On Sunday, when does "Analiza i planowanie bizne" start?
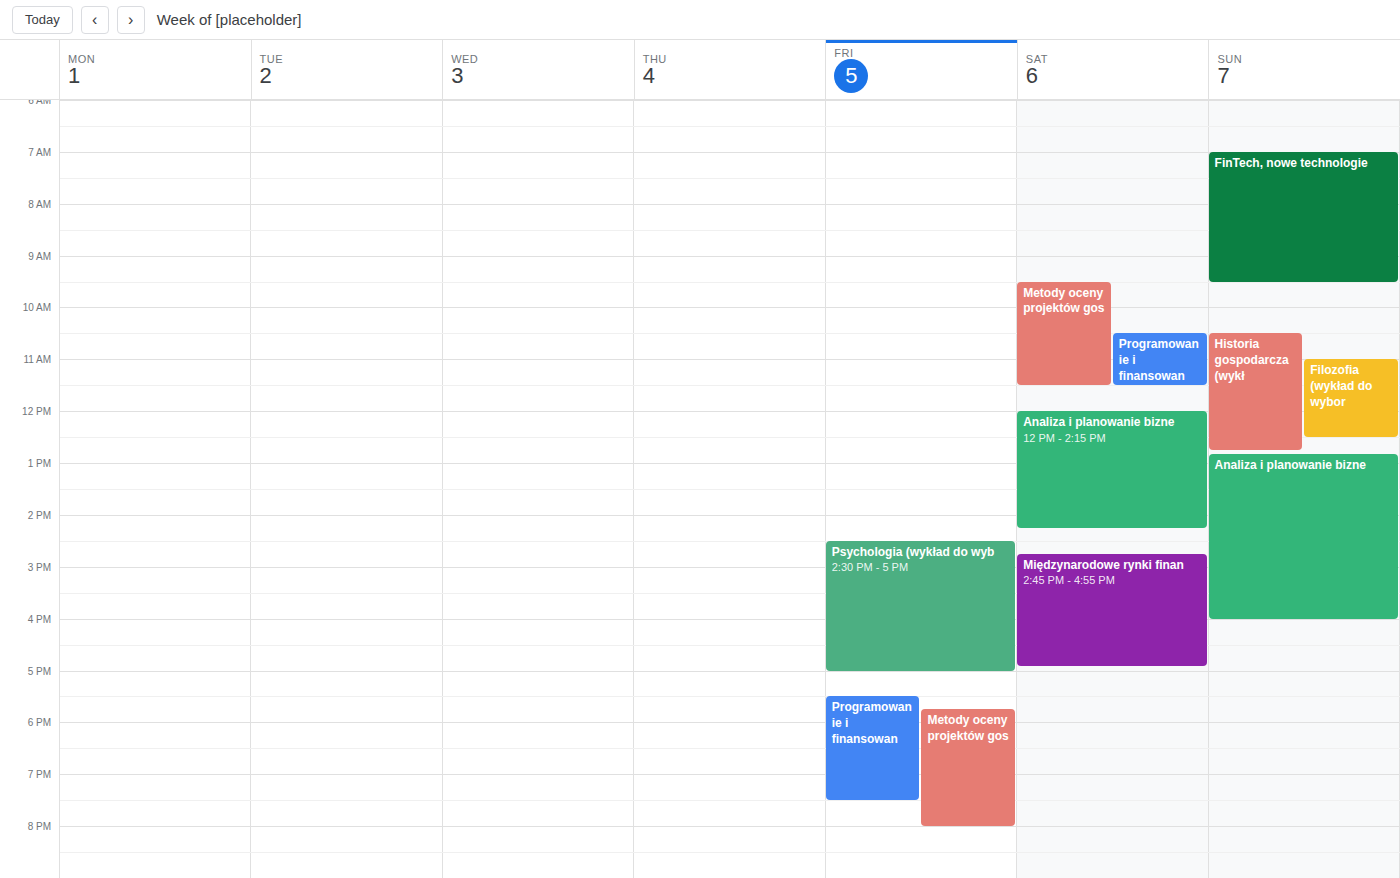
12:50 PM